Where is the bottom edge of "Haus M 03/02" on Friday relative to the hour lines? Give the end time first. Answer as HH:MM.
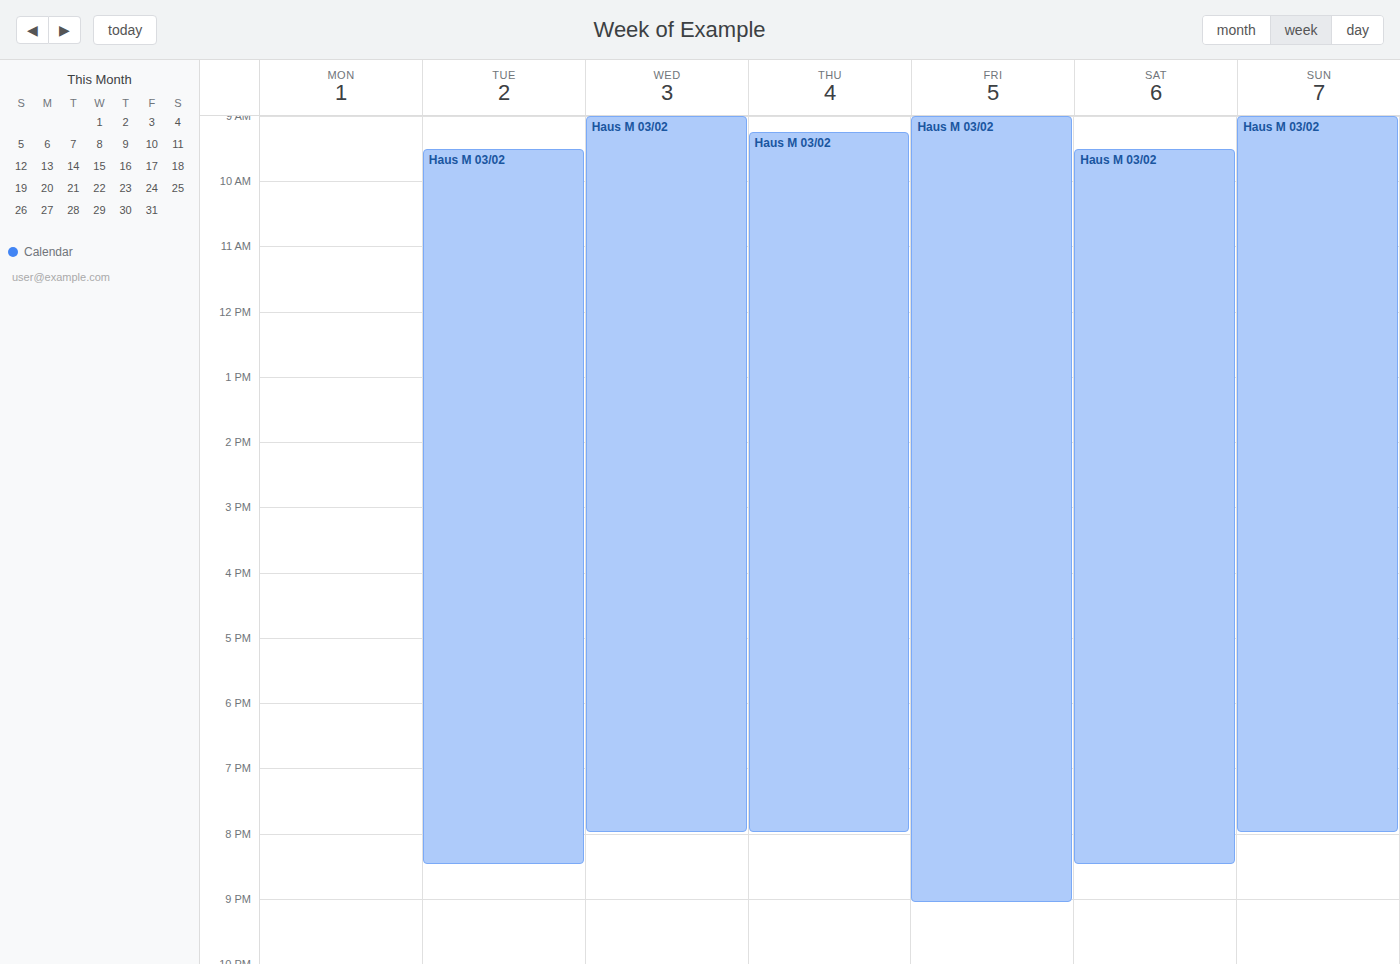
21:05 -- neither: 5 minutes below the 21:00 line and 55 minutes above the 22:00 line.